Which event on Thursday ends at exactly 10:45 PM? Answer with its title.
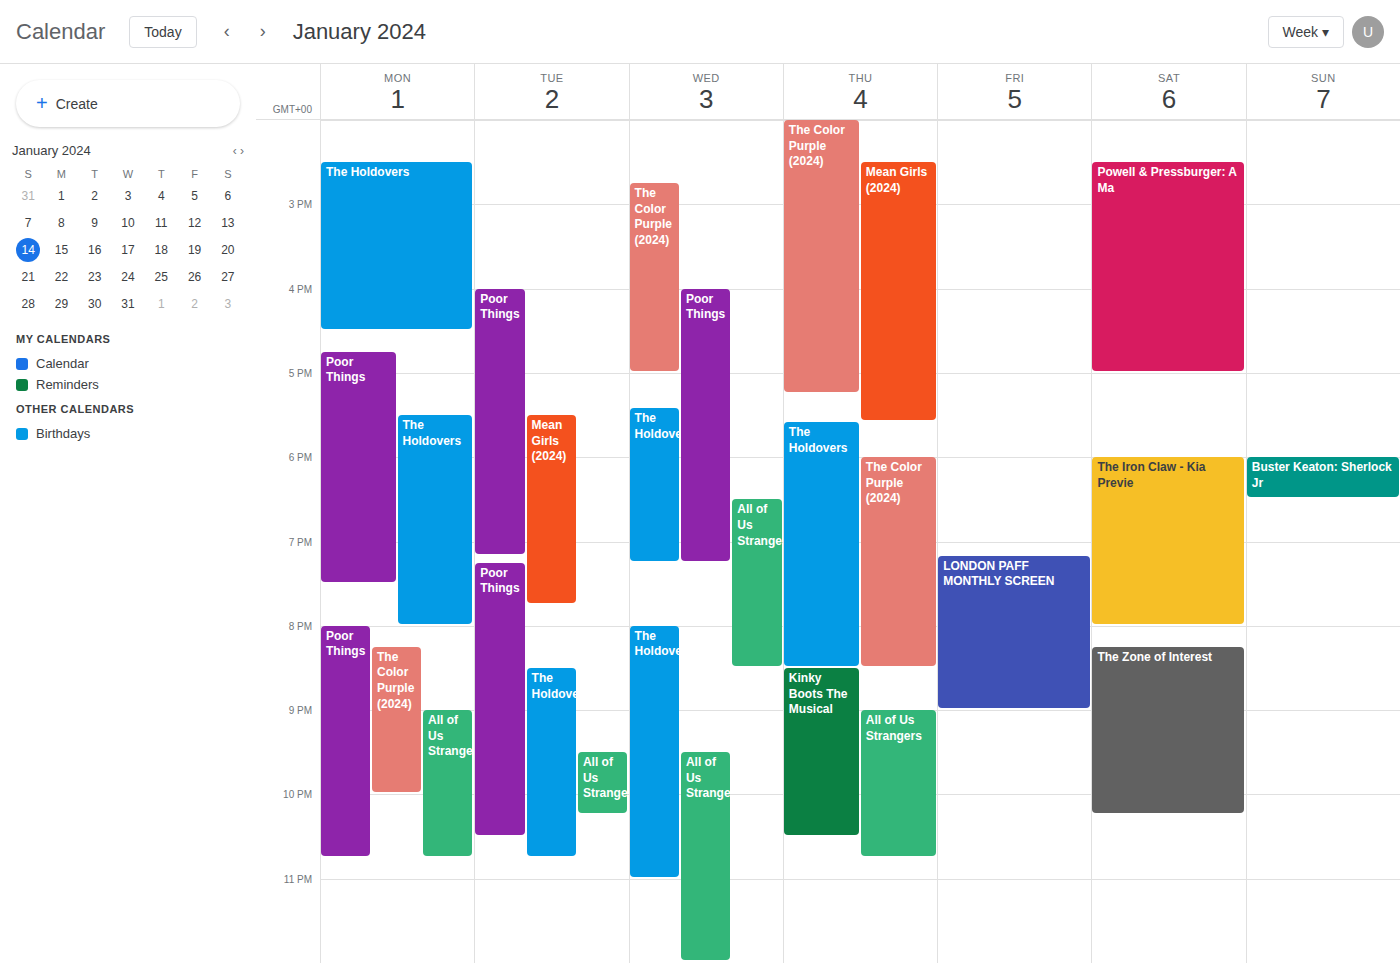
"All of Us Strangers"